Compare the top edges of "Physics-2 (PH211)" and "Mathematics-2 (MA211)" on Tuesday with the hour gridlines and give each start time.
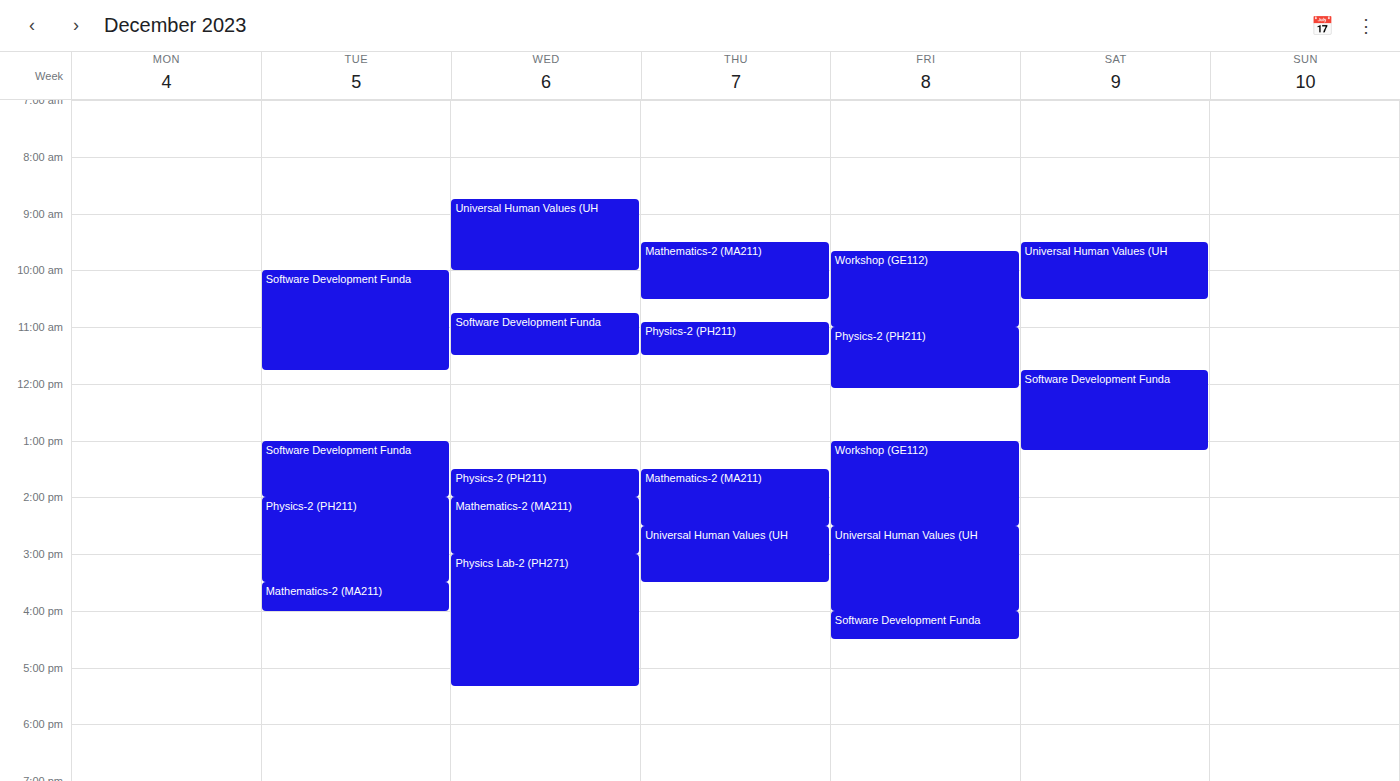
"Physics-2 (PH211)": 2:00 PM, exactly on the 2 PM line. "Mathematics-2 (MA211)": 3:30 PM, halfway between the 3 PM and 4 PM lines.